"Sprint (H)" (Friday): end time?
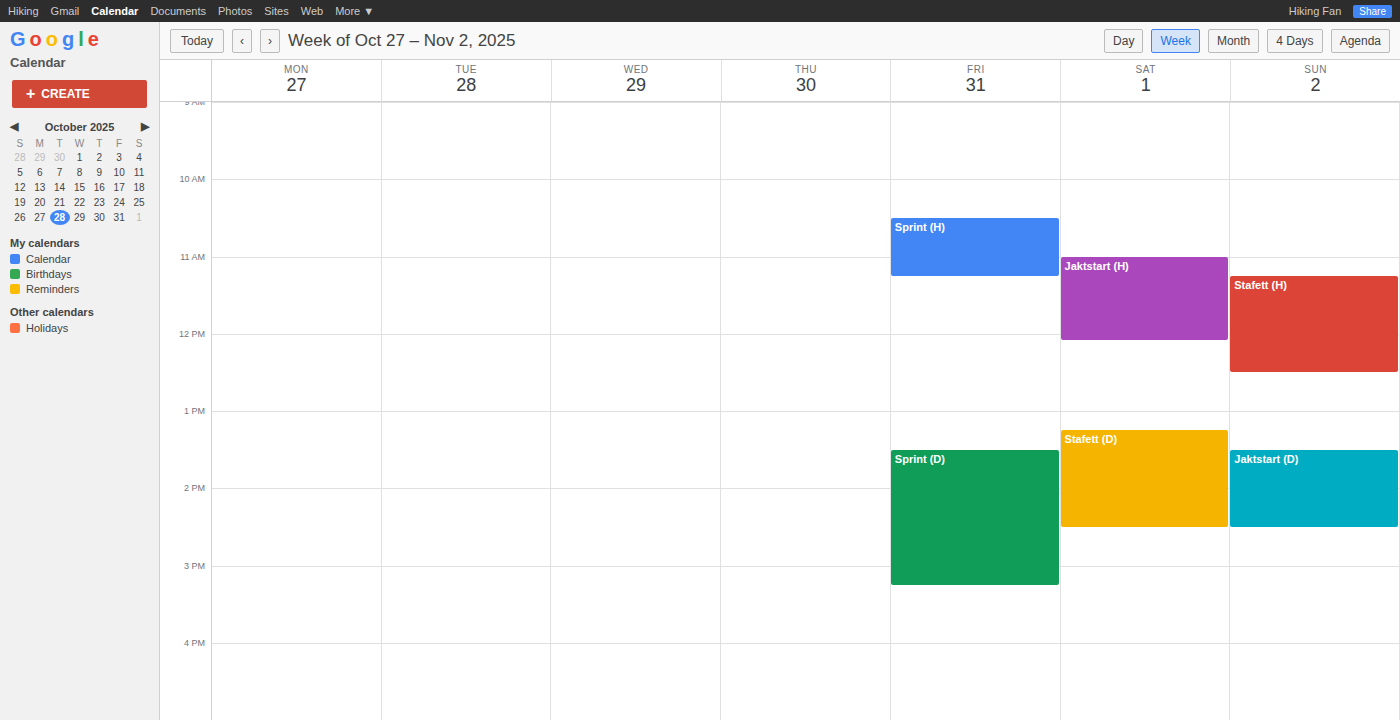
11:15